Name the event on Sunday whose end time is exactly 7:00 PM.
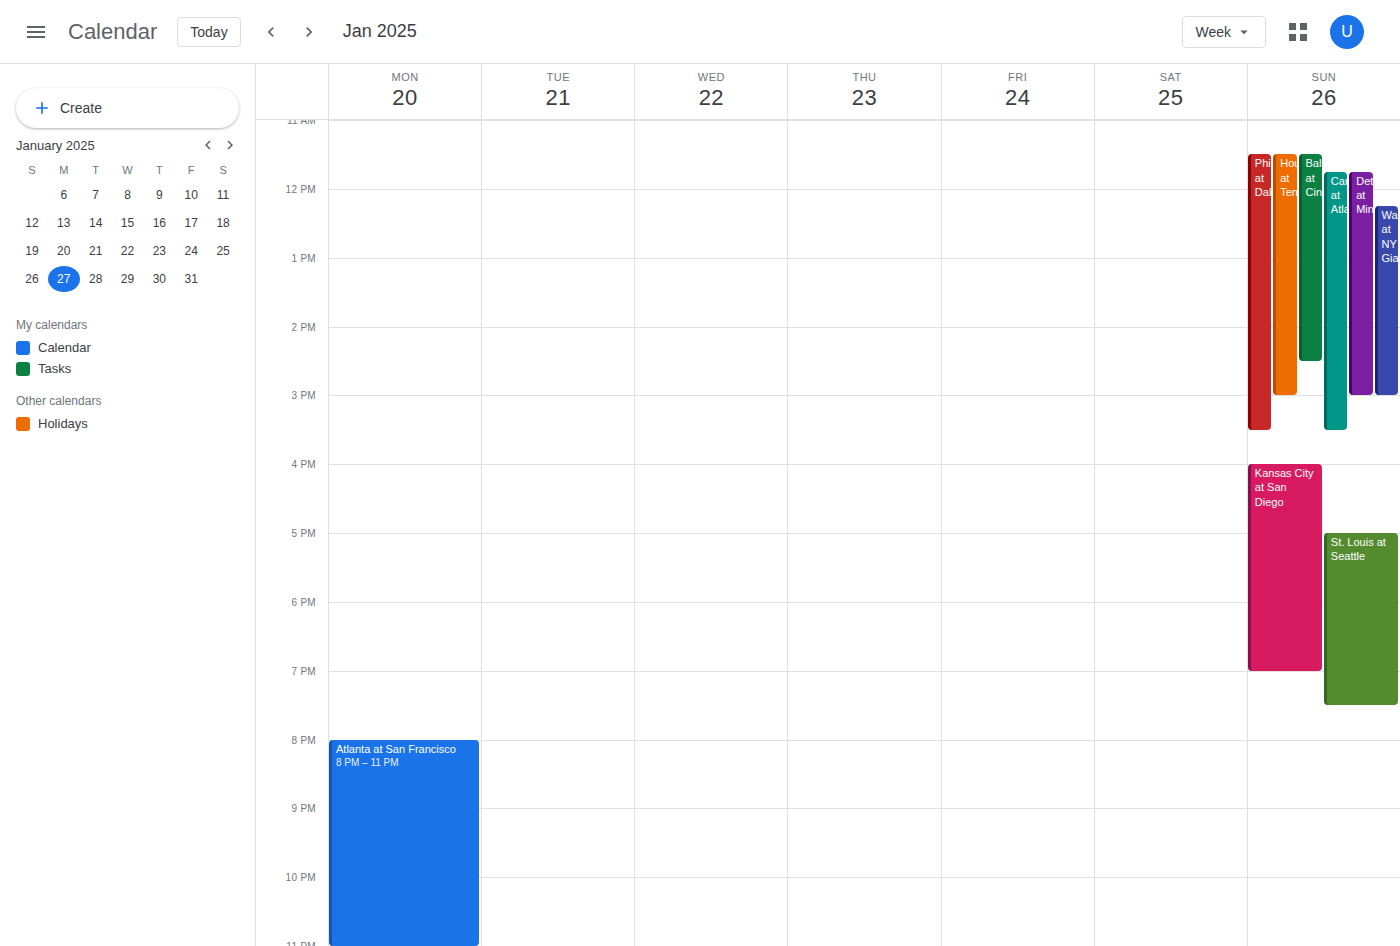
"Kansas City at San Diego"